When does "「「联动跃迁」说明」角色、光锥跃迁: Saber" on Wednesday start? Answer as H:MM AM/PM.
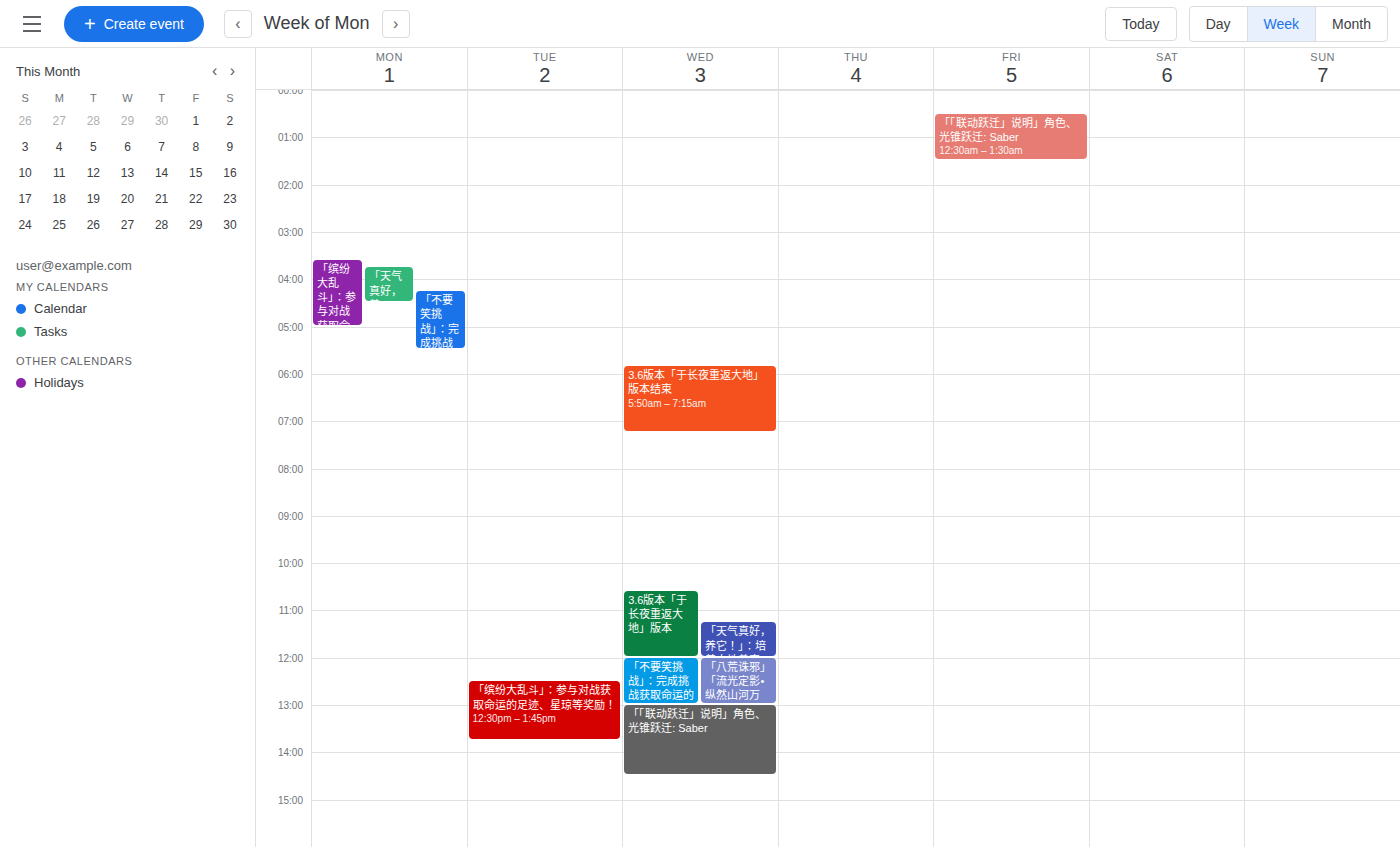
1:00 PM